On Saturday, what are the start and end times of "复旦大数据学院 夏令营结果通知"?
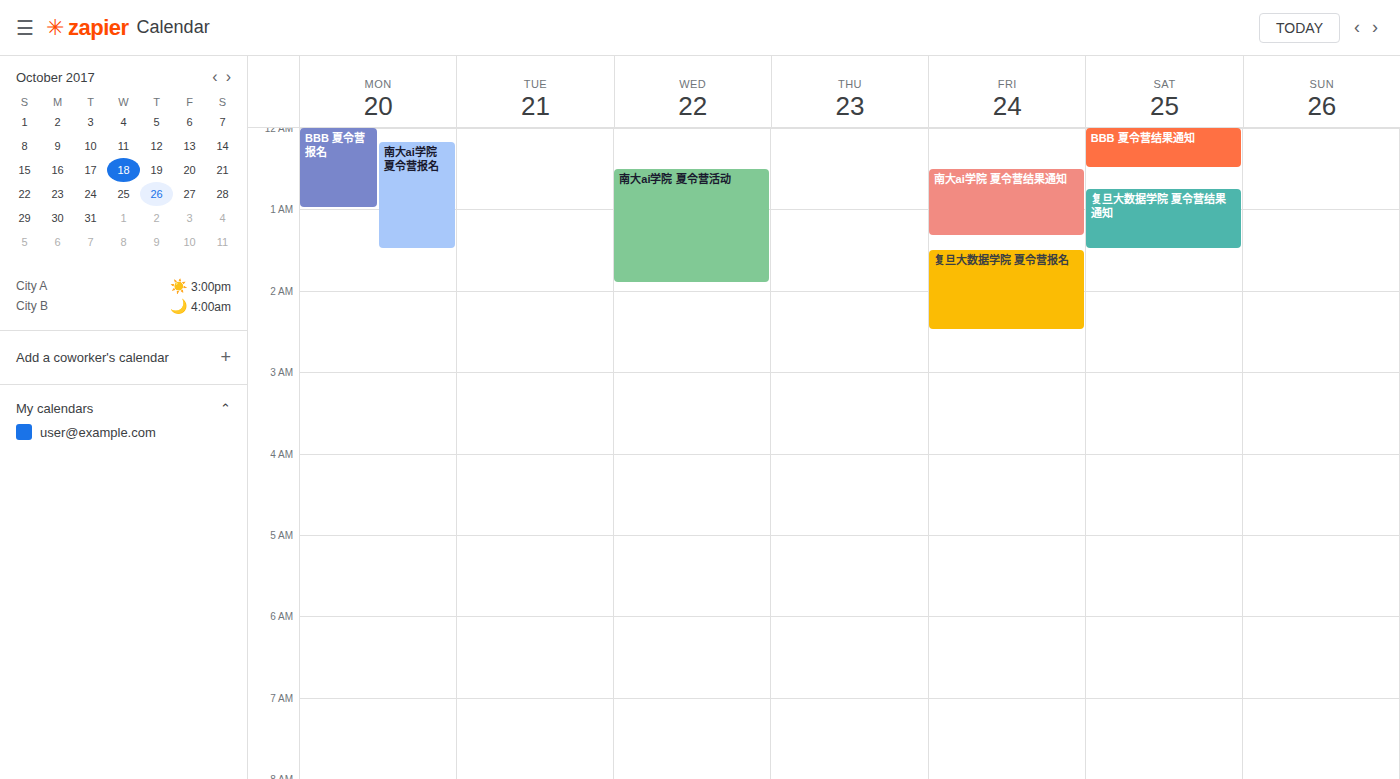
12:45 AM to 1:30 AM